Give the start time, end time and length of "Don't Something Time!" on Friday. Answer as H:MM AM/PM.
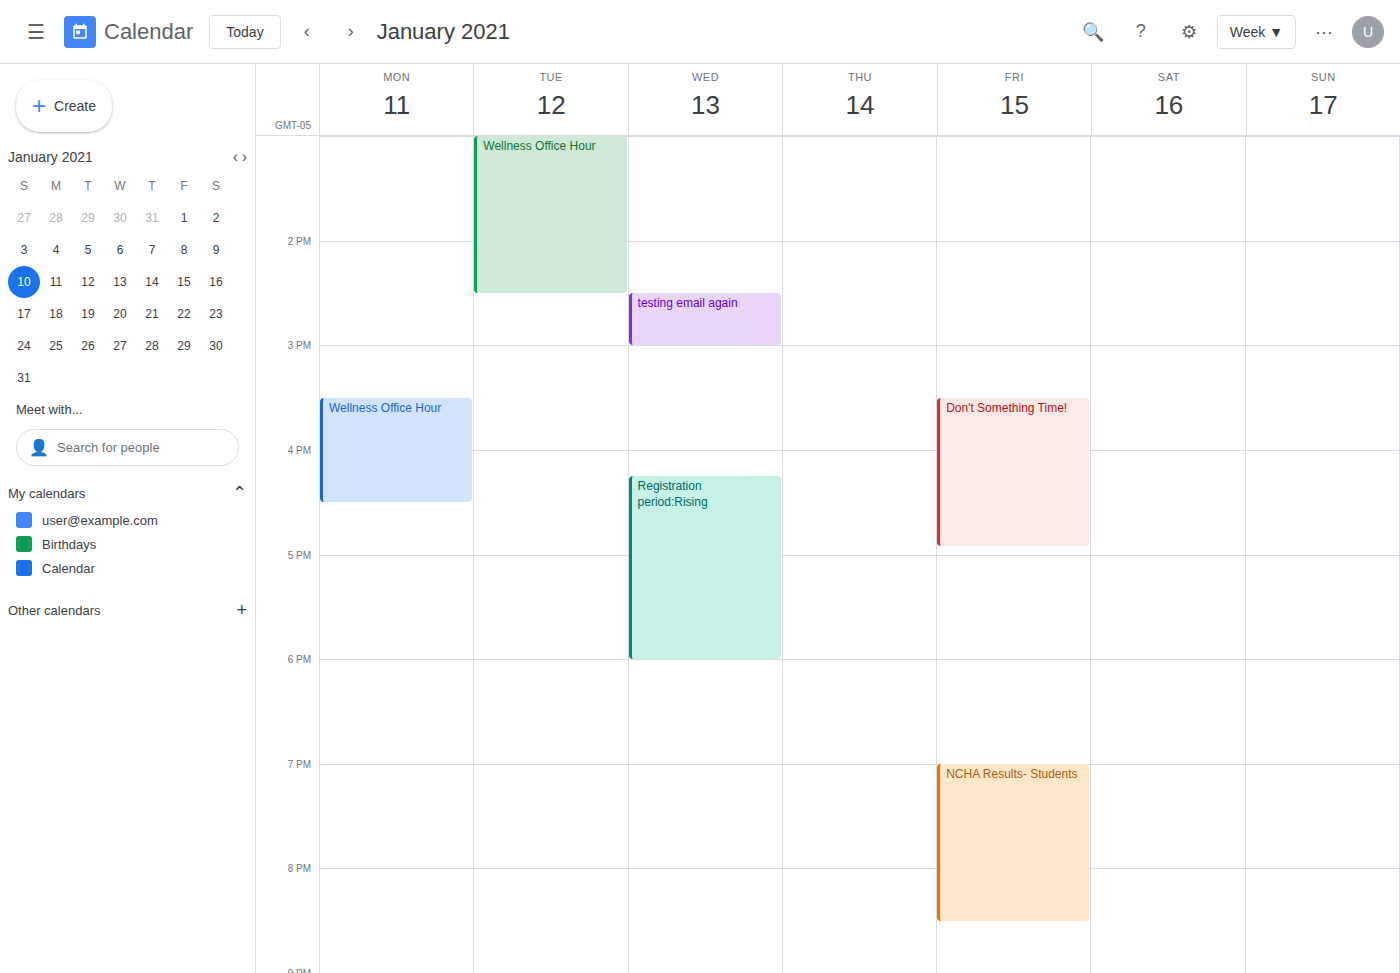
3:30 PM to 4:55 PM, 1 hour 25 minutes